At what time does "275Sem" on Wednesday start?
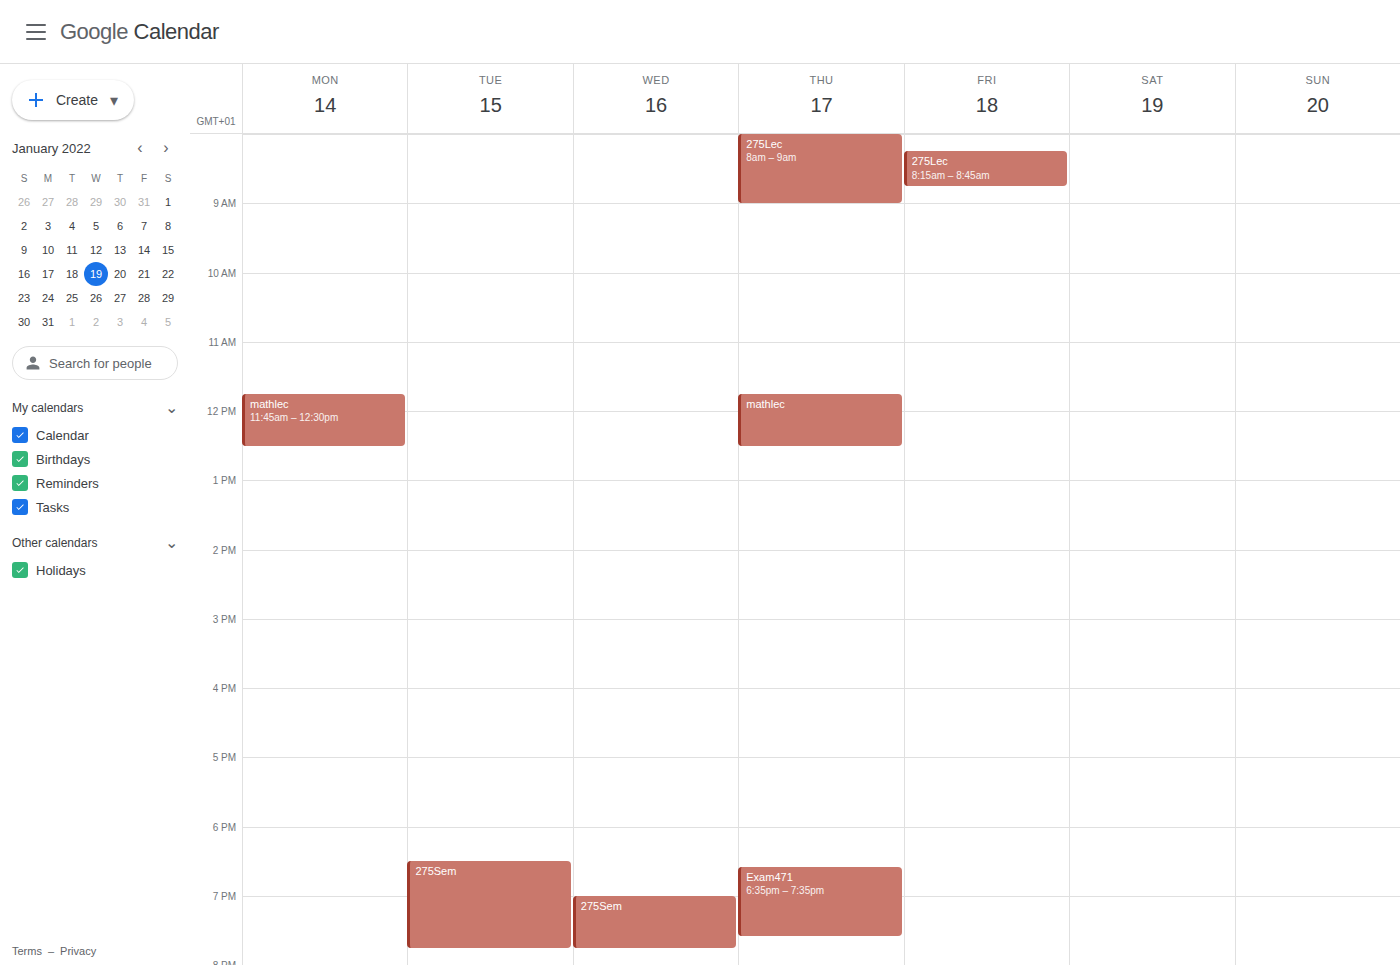
7:00 PM